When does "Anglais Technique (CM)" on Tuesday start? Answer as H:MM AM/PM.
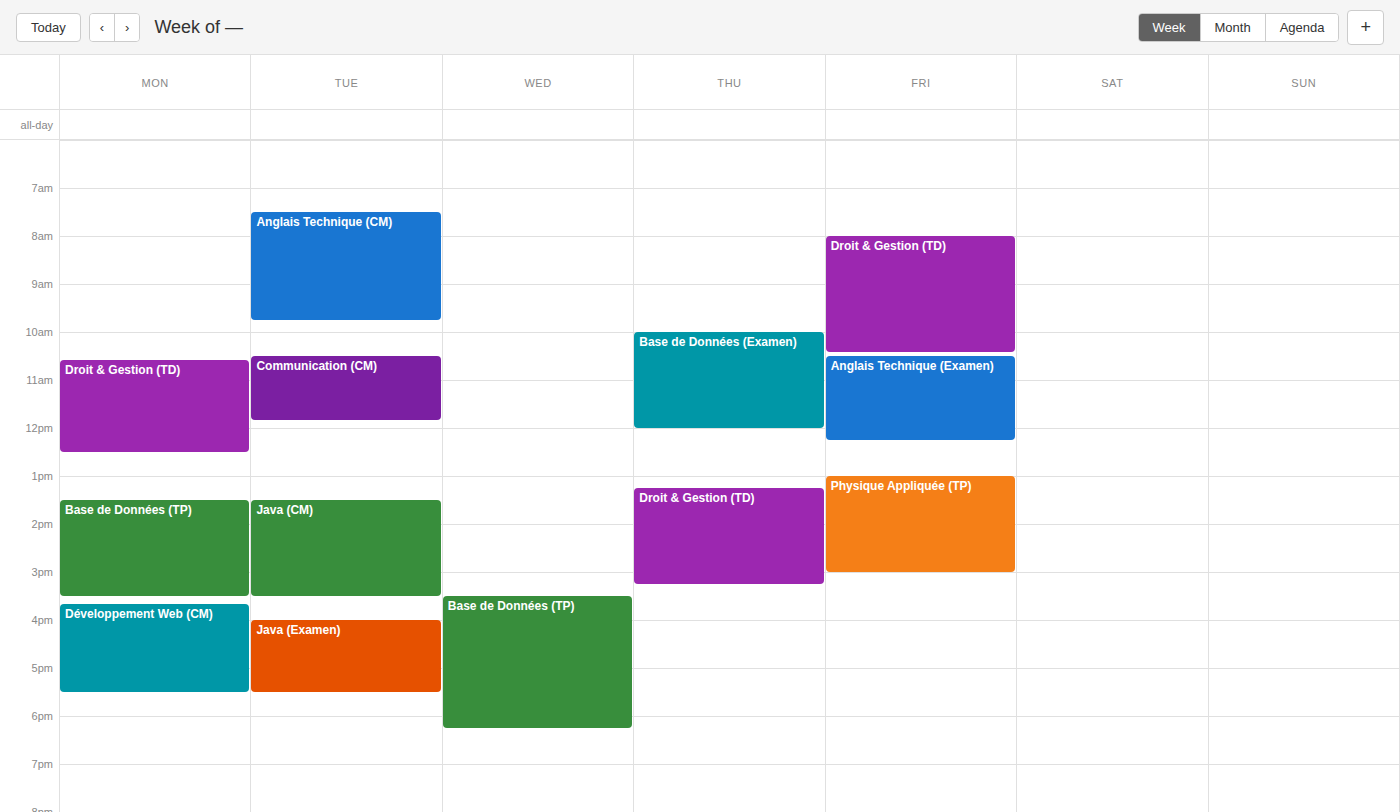
7:30 AM